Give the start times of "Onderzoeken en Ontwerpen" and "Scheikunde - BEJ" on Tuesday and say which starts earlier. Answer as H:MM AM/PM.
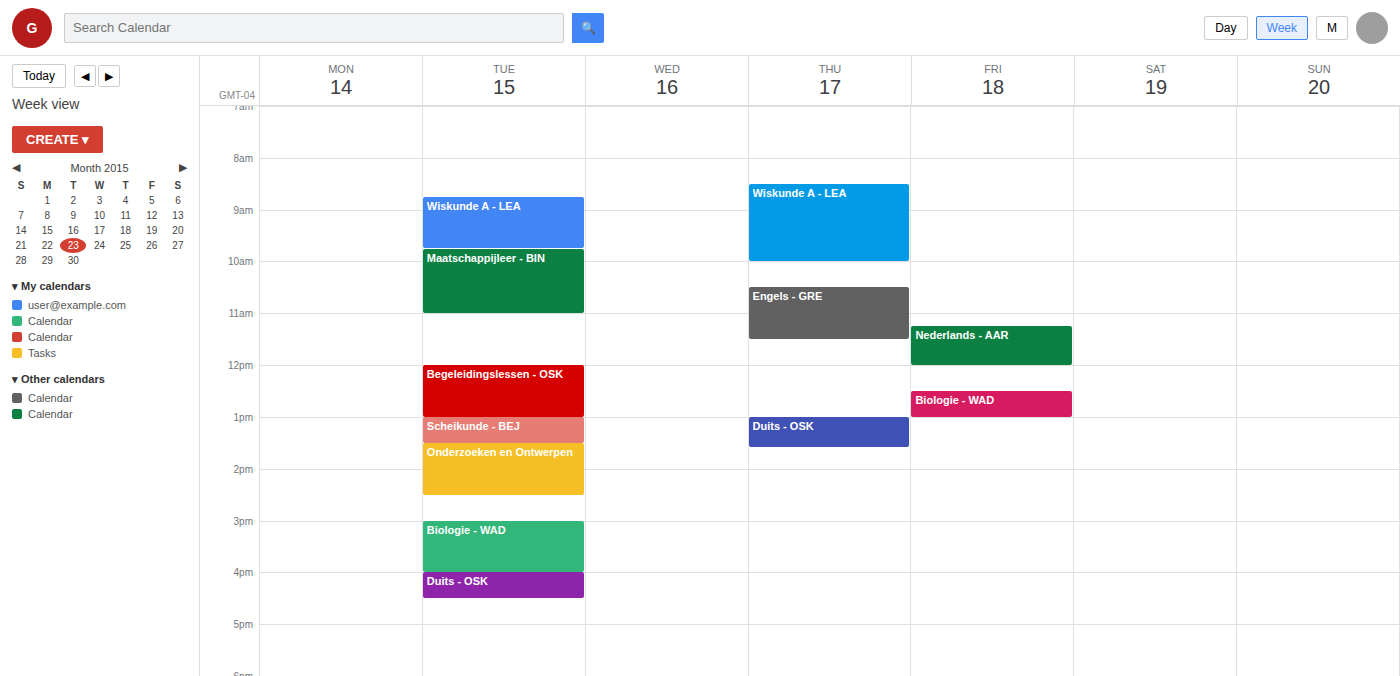
"Scheikunde - BEJ" 1:00 PM; "Onderzoeken en Ontwerpen" 1:30 PM.